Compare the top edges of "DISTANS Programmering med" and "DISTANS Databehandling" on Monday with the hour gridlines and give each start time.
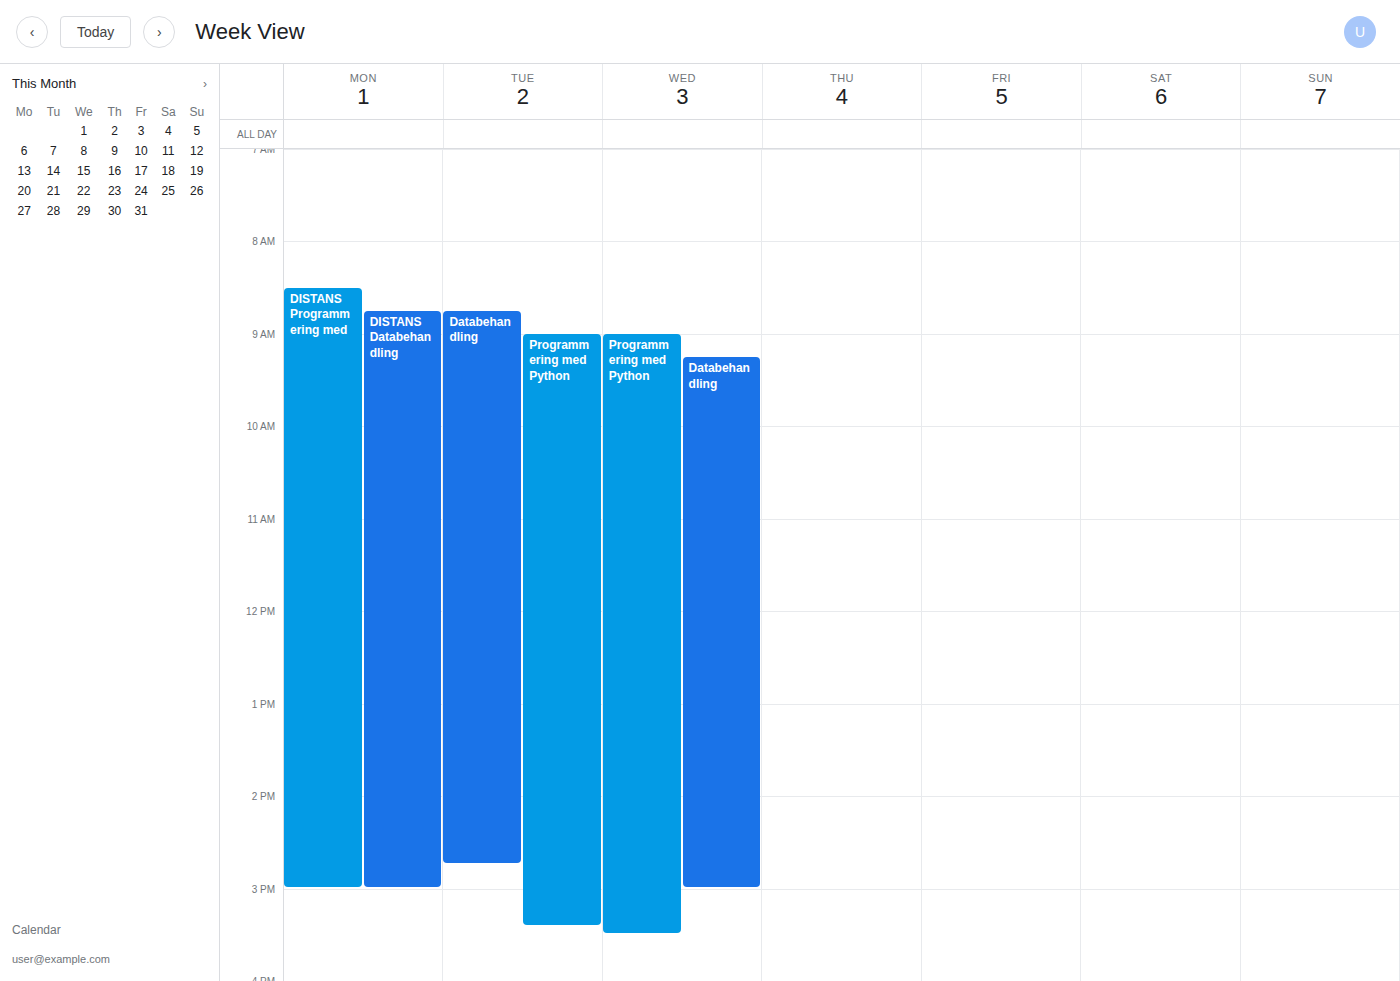
"DISTANS Programmering med": 8:30 AM, halfway between the 8 AM and 9 AM lines. "DISTANS Databehandling": 8:45 AM, neither: three quarters of the way from the 8 AM line to the 9 AM line.